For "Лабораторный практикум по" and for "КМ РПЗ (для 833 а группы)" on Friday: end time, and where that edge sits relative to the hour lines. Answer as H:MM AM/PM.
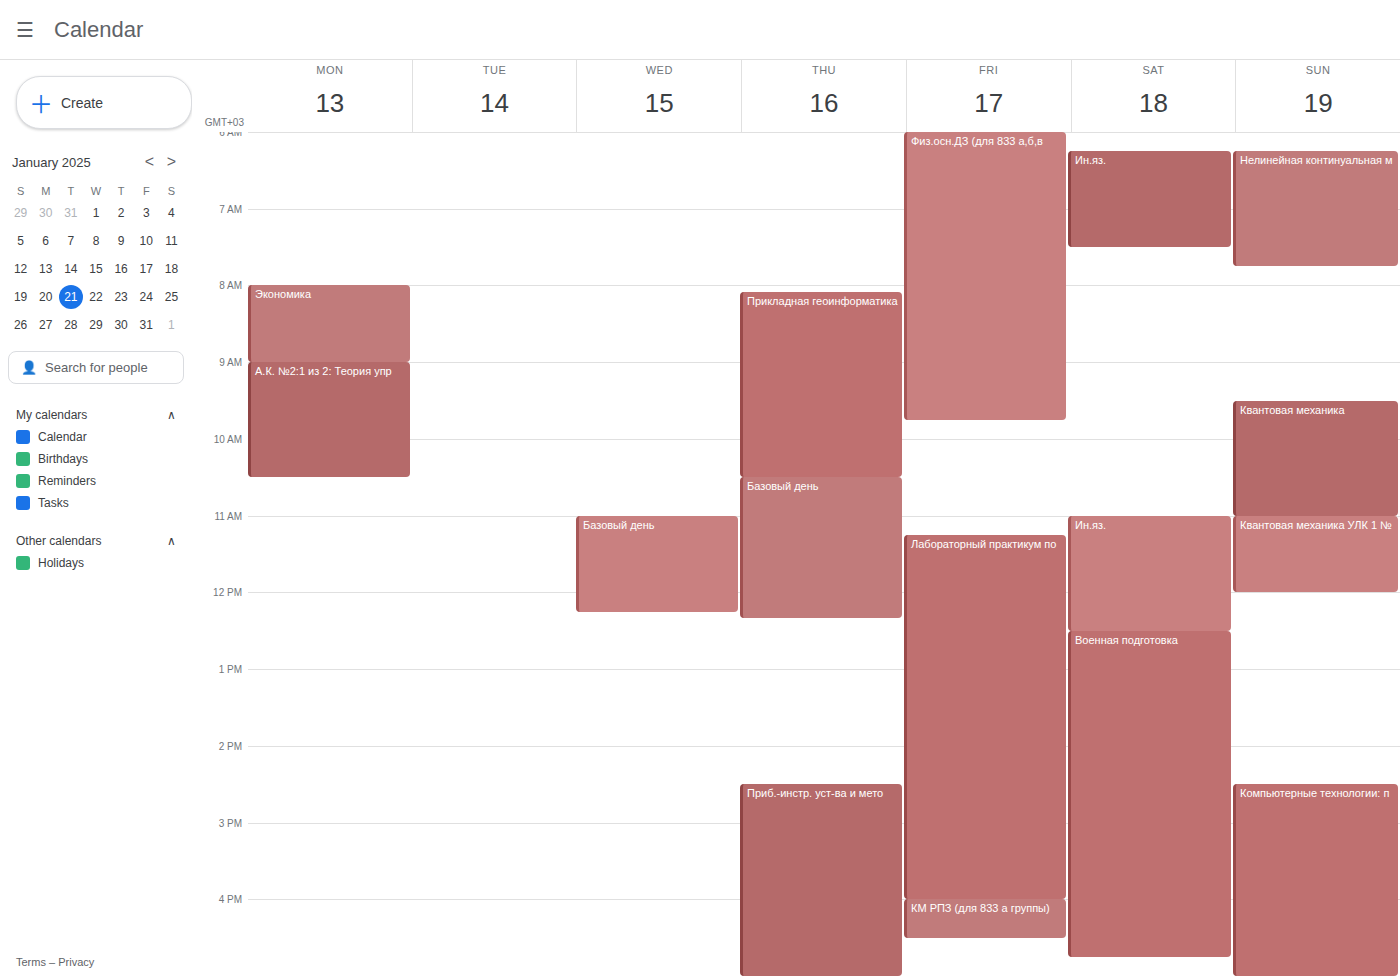
"Лабораторный практикум по": 4:00 PM, exactly on the 4 PM line. "КМ РПЗ (для 833 а группы)": 4:30 PM, halfway between the 4 PM and 5 PM lines.